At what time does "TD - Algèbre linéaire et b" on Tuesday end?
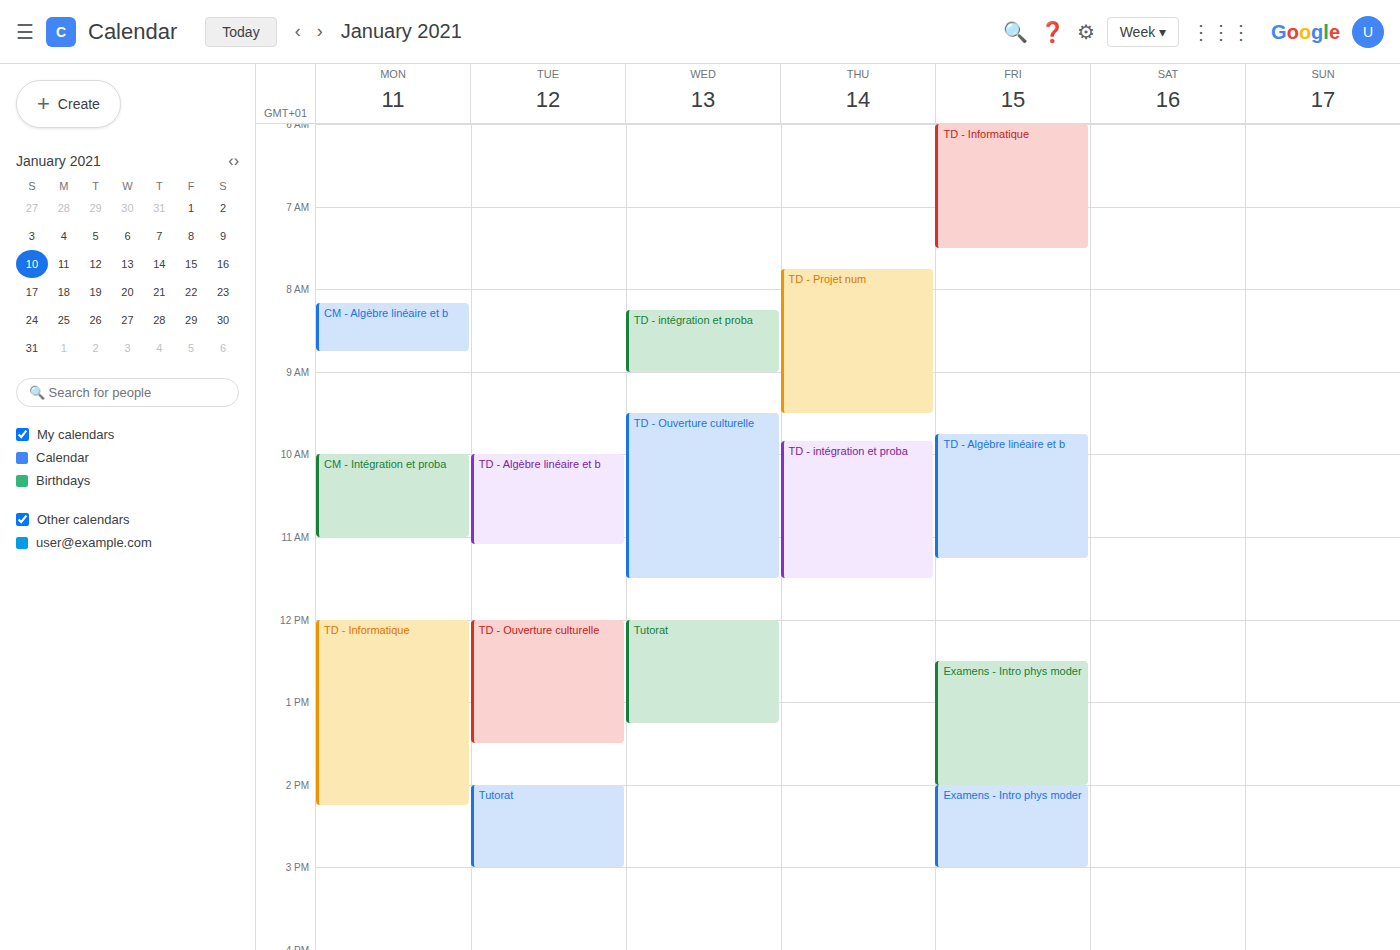
11:05 AM